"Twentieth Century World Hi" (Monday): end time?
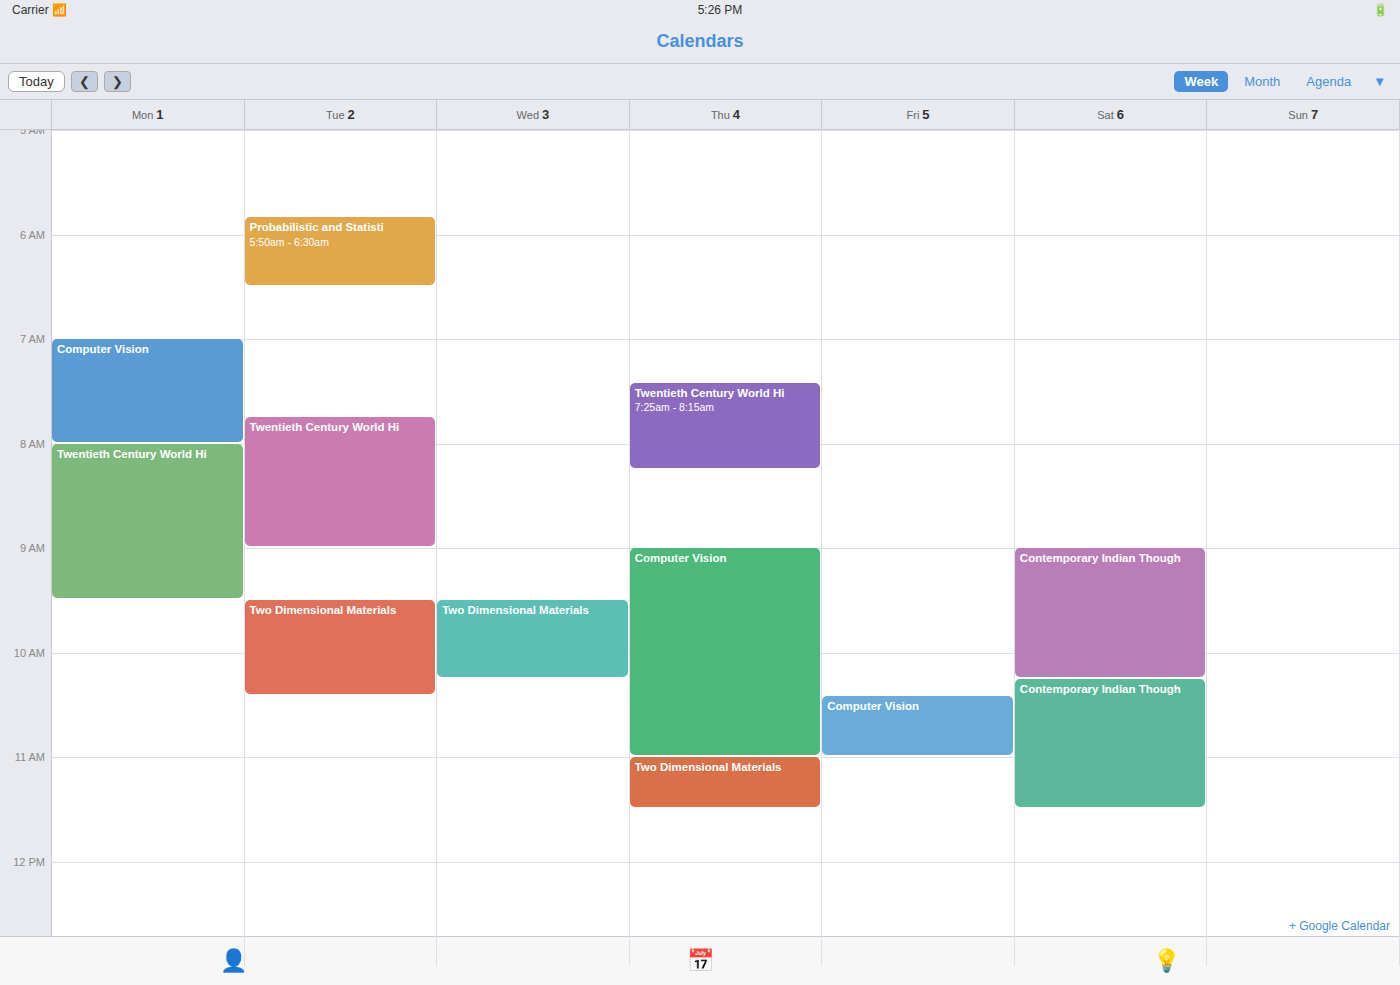
9:30 AM